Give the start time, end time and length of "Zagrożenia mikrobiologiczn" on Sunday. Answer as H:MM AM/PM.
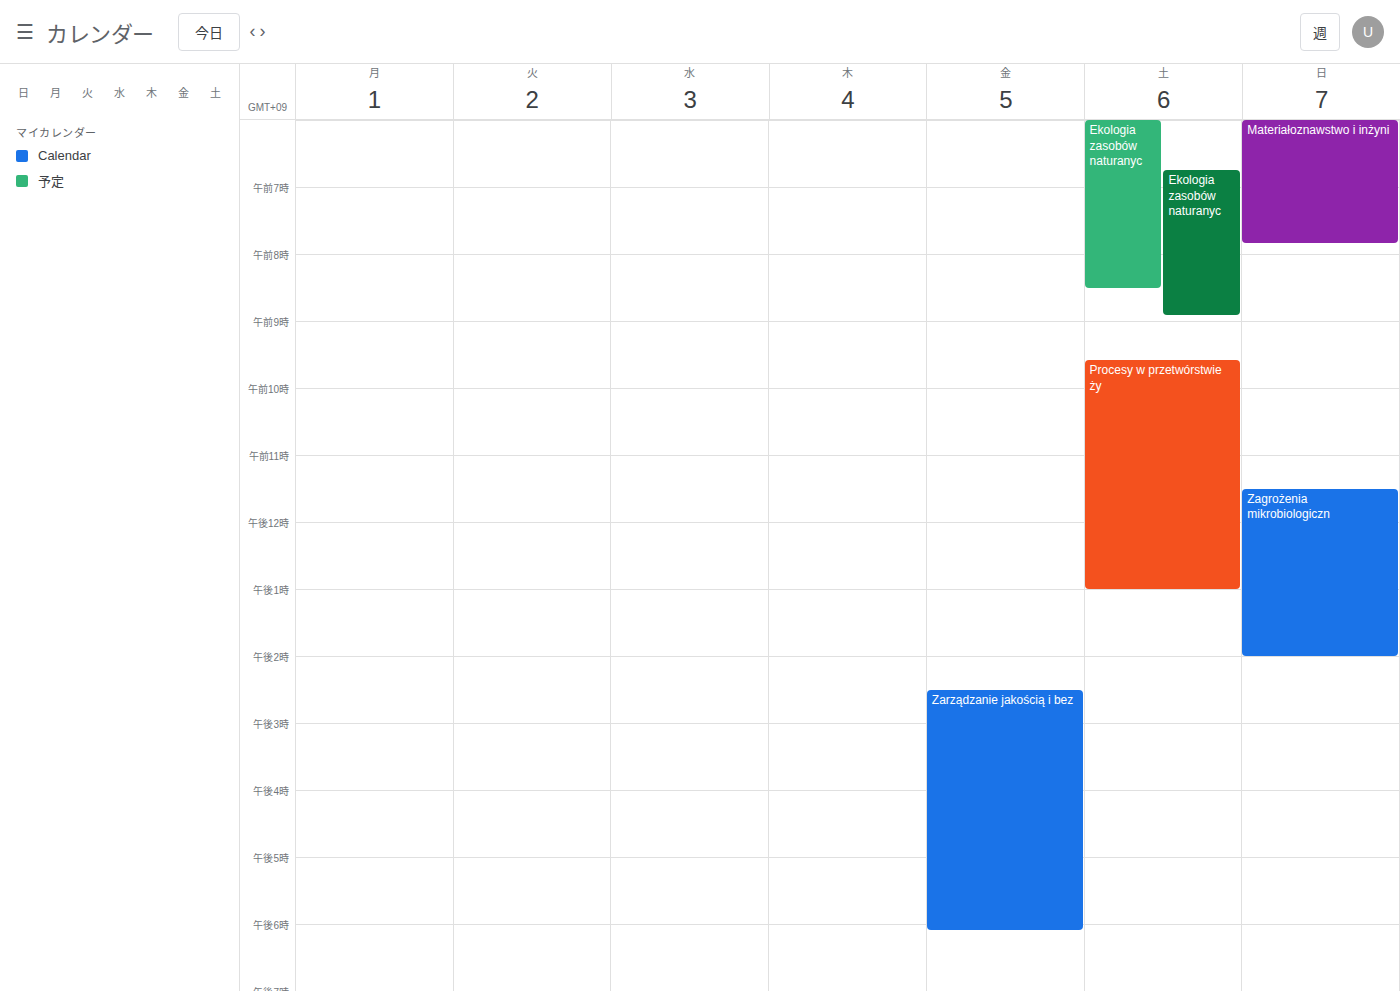
11:30 AM to 2:00 PM, 2 hours 30 minutes